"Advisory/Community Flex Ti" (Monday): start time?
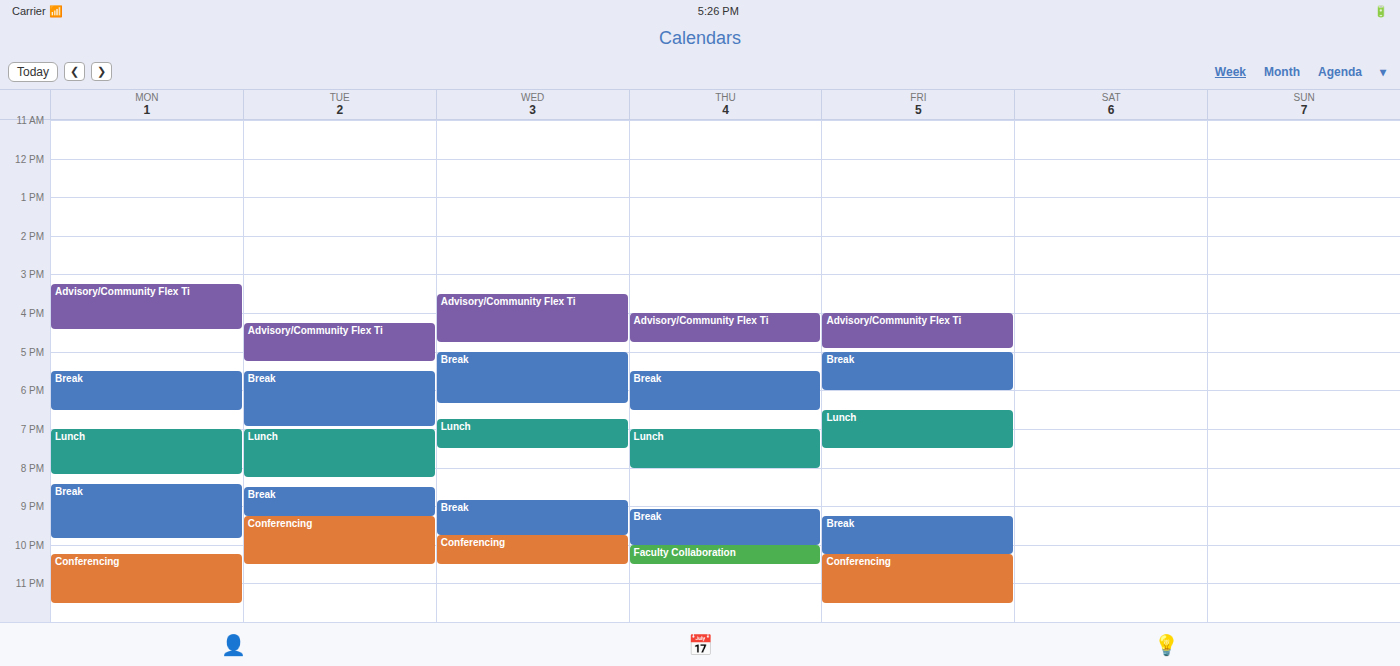
3:15 PM